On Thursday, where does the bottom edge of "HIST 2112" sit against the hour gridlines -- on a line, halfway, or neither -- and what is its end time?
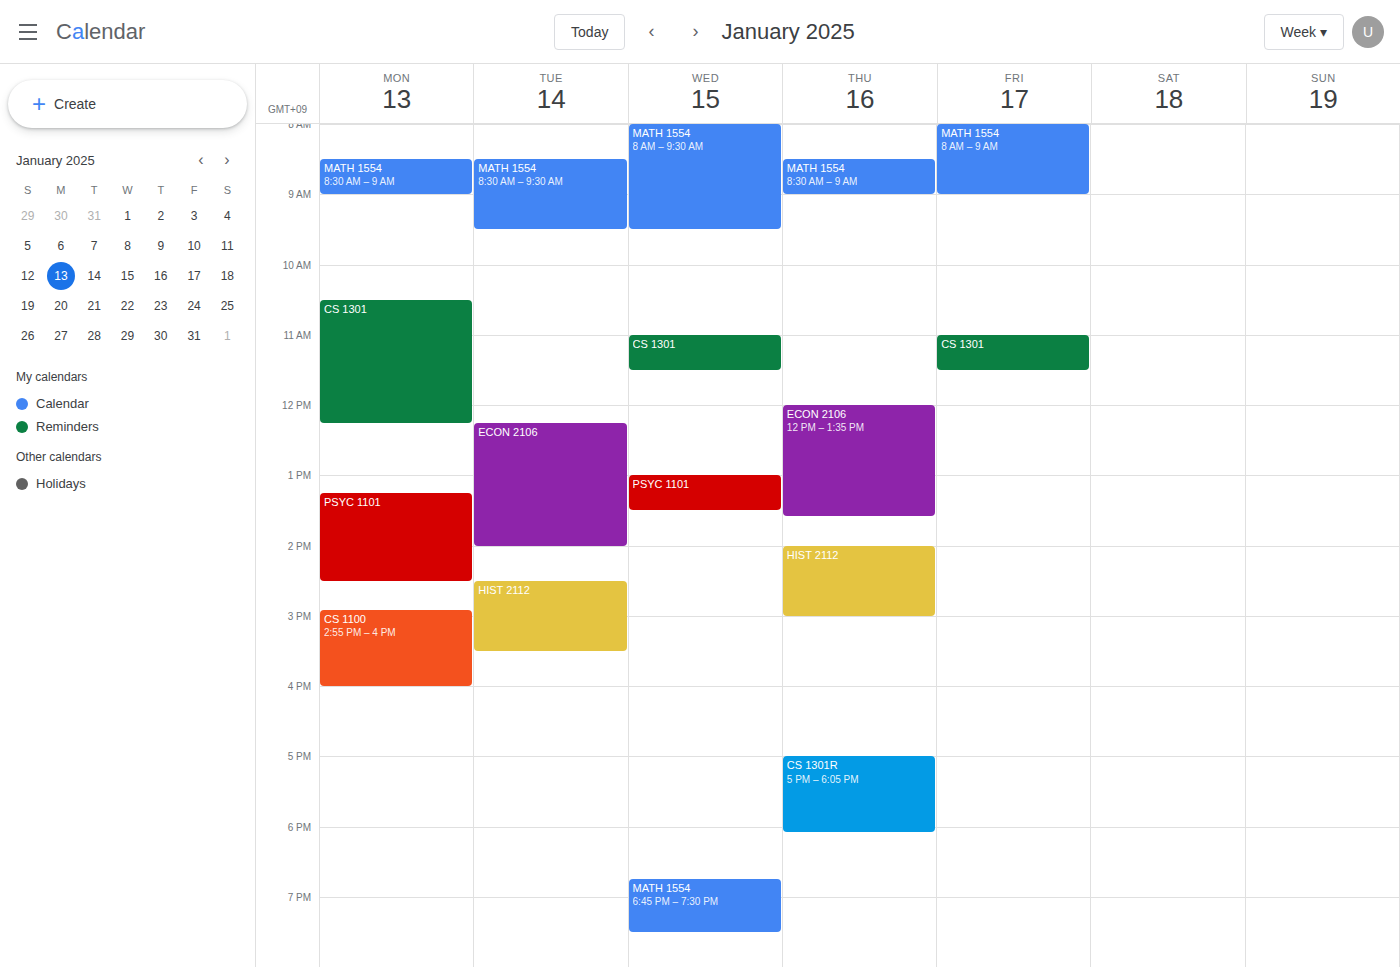
3:00 PM -- exactly on the 3 PM line.